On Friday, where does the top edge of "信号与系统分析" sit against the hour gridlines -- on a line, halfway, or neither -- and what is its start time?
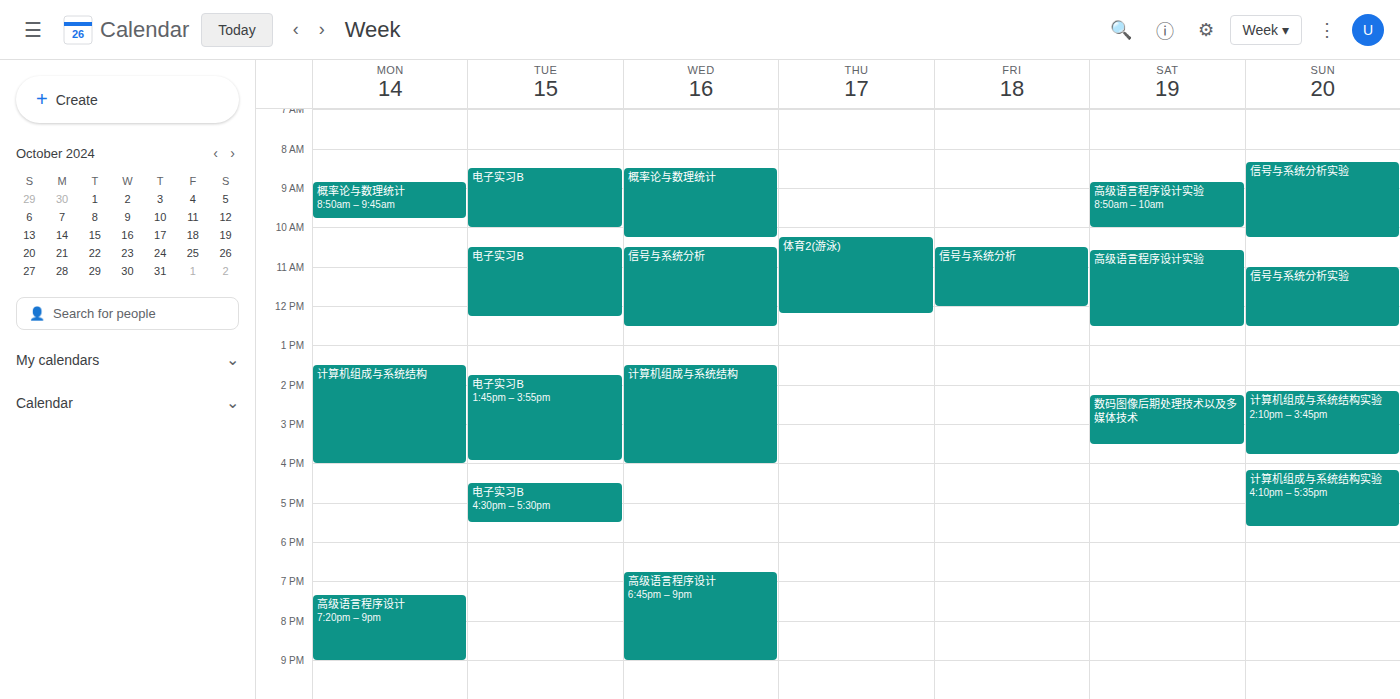
10:30 AM -- halfway between the 10 AM and 11 AM lines.